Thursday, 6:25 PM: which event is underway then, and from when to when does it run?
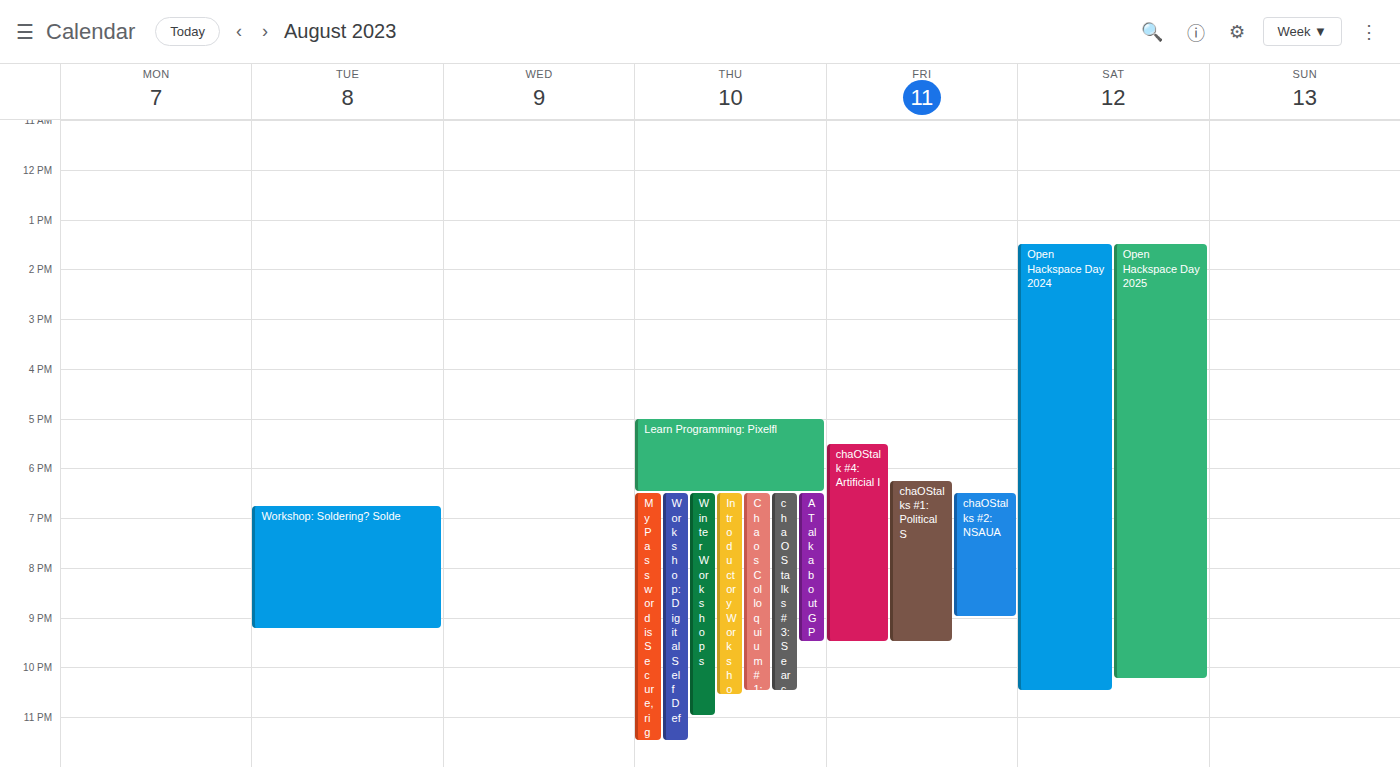
"Learn Programming: Pixelfl", 5:00 PM to 6:30 PM